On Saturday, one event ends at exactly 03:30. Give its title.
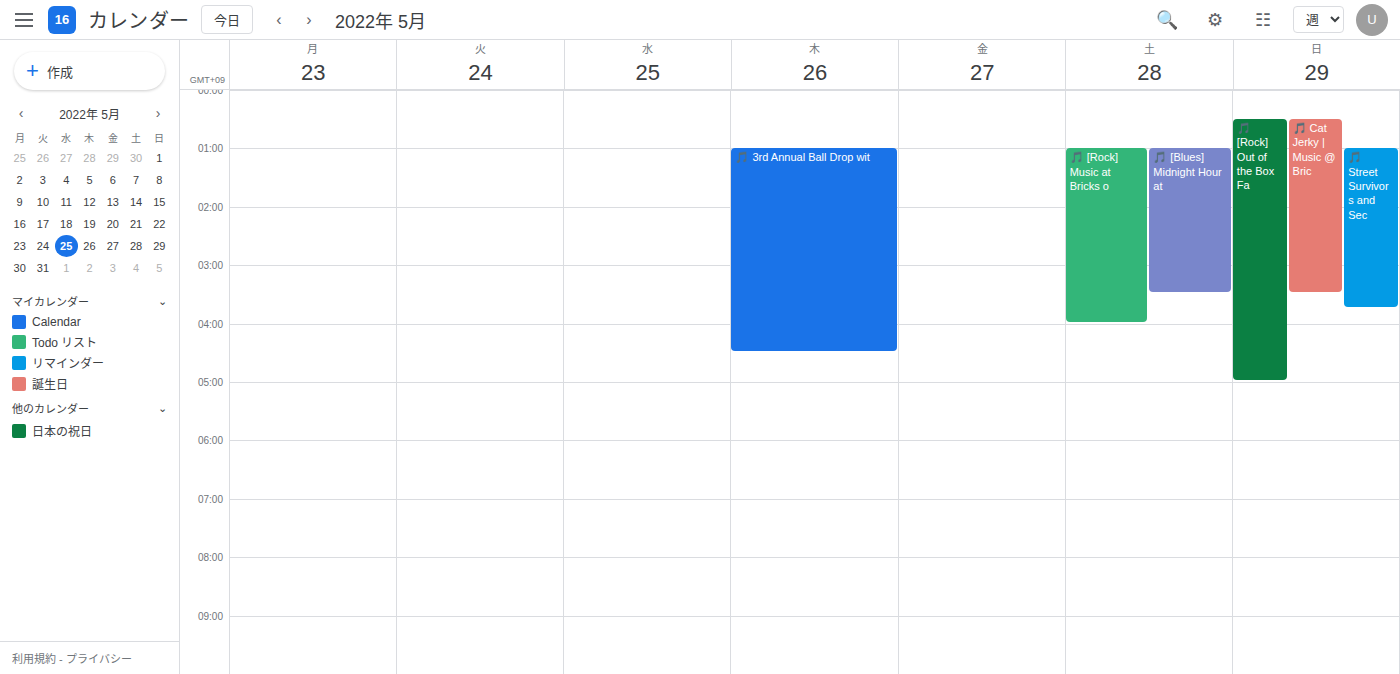
"🎵 [Blues] Midnight Hour at"